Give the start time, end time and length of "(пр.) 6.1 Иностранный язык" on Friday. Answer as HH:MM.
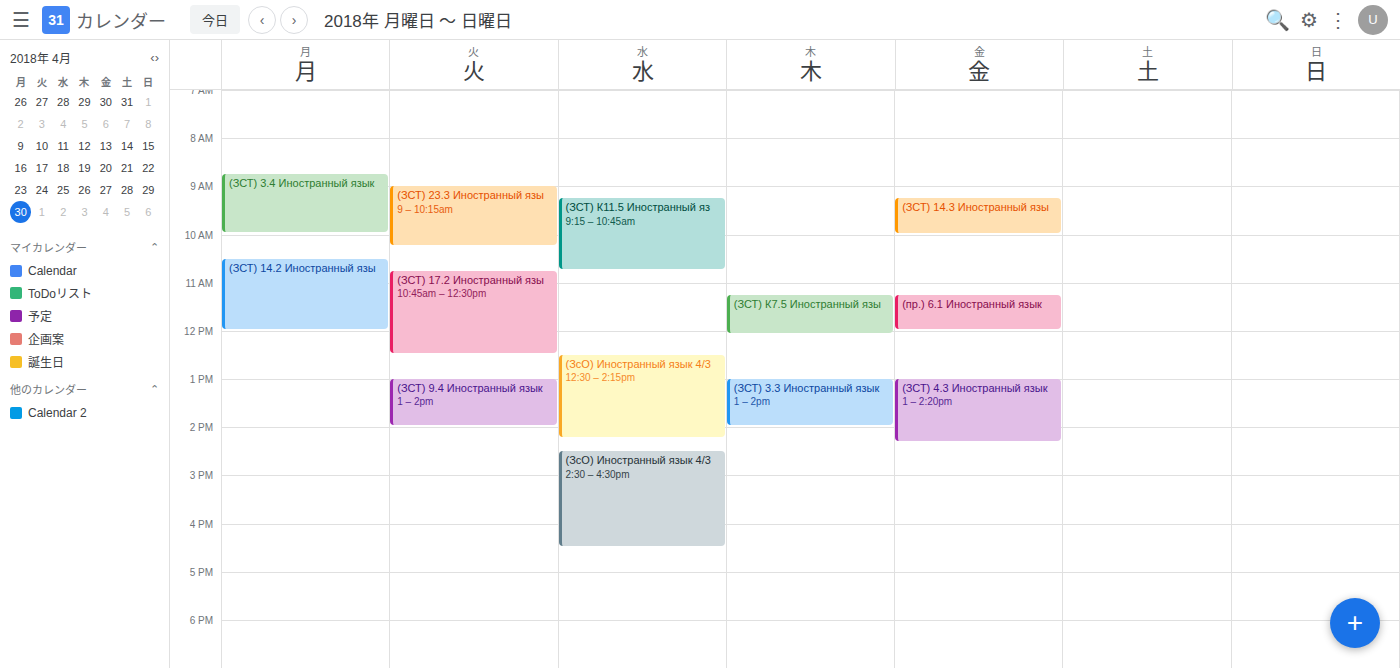
11:15 to 12:00, 45 minutes